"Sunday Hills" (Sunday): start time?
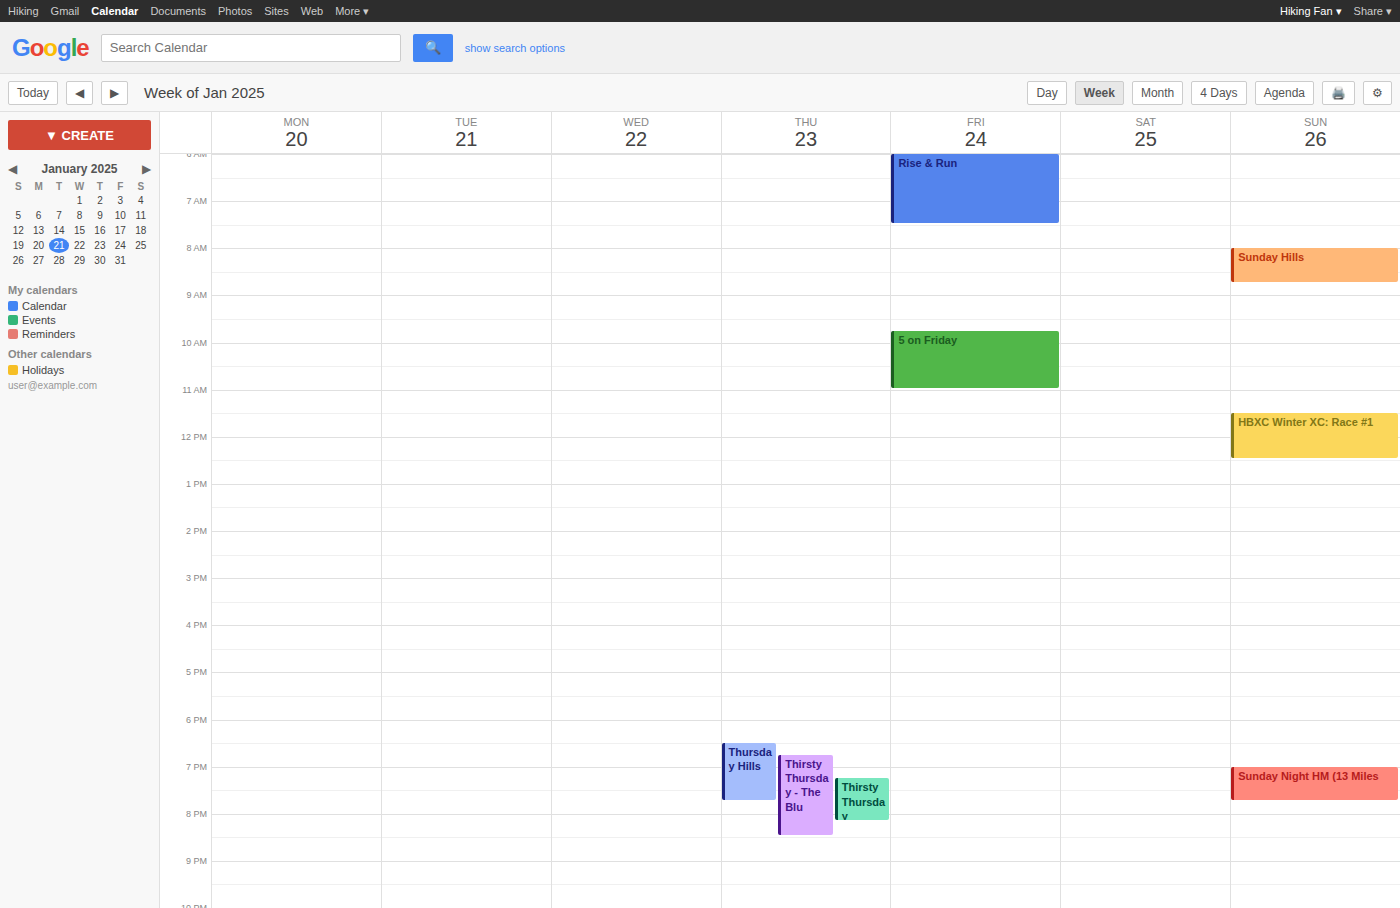
8:00 AM